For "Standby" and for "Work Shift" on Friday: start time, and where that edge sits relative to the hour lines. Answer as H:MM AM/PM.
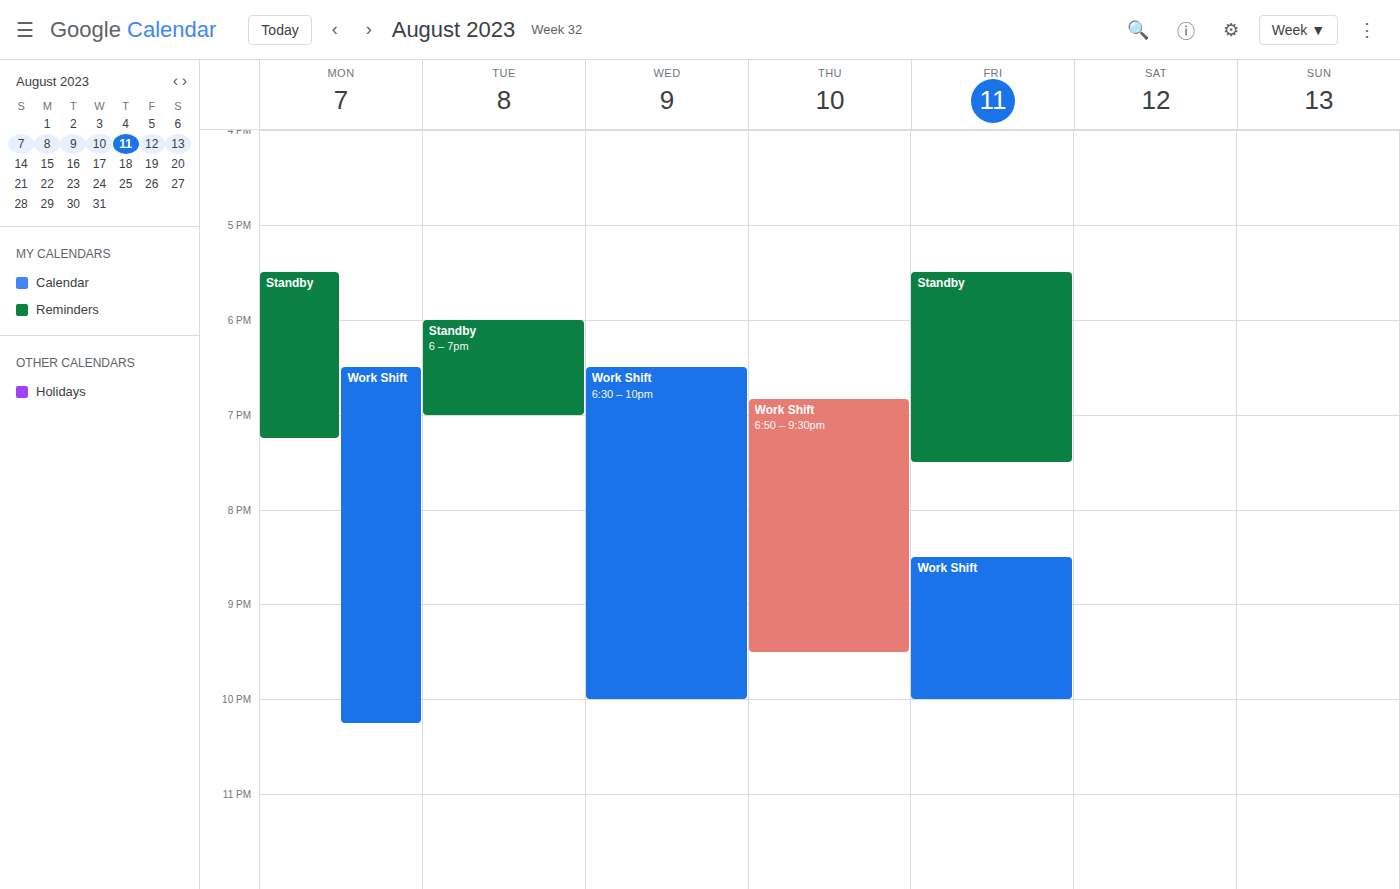
"Standby": 5:30 PM, halfway between the 5 PM and 6 PM lines. "Work Shift": 8:30 PM, halfway between the 8 PM and 9 PM lines.